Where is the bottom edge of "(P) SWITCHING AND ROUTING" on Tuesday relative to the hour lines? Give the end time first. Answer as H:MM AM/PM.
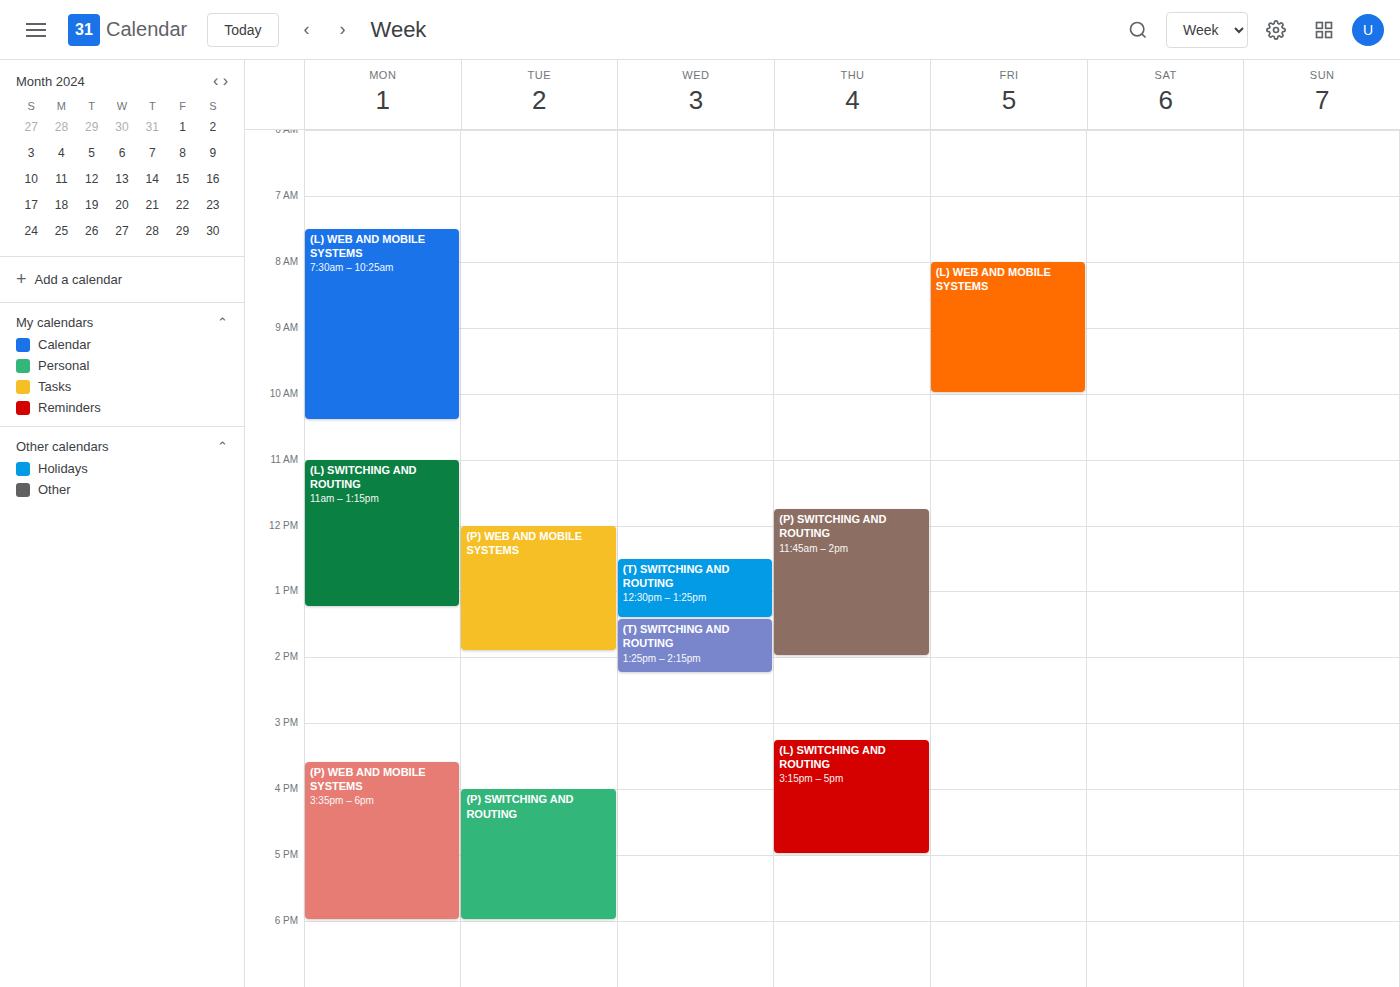
6:00 PM -- exactly on the 6 PM line.